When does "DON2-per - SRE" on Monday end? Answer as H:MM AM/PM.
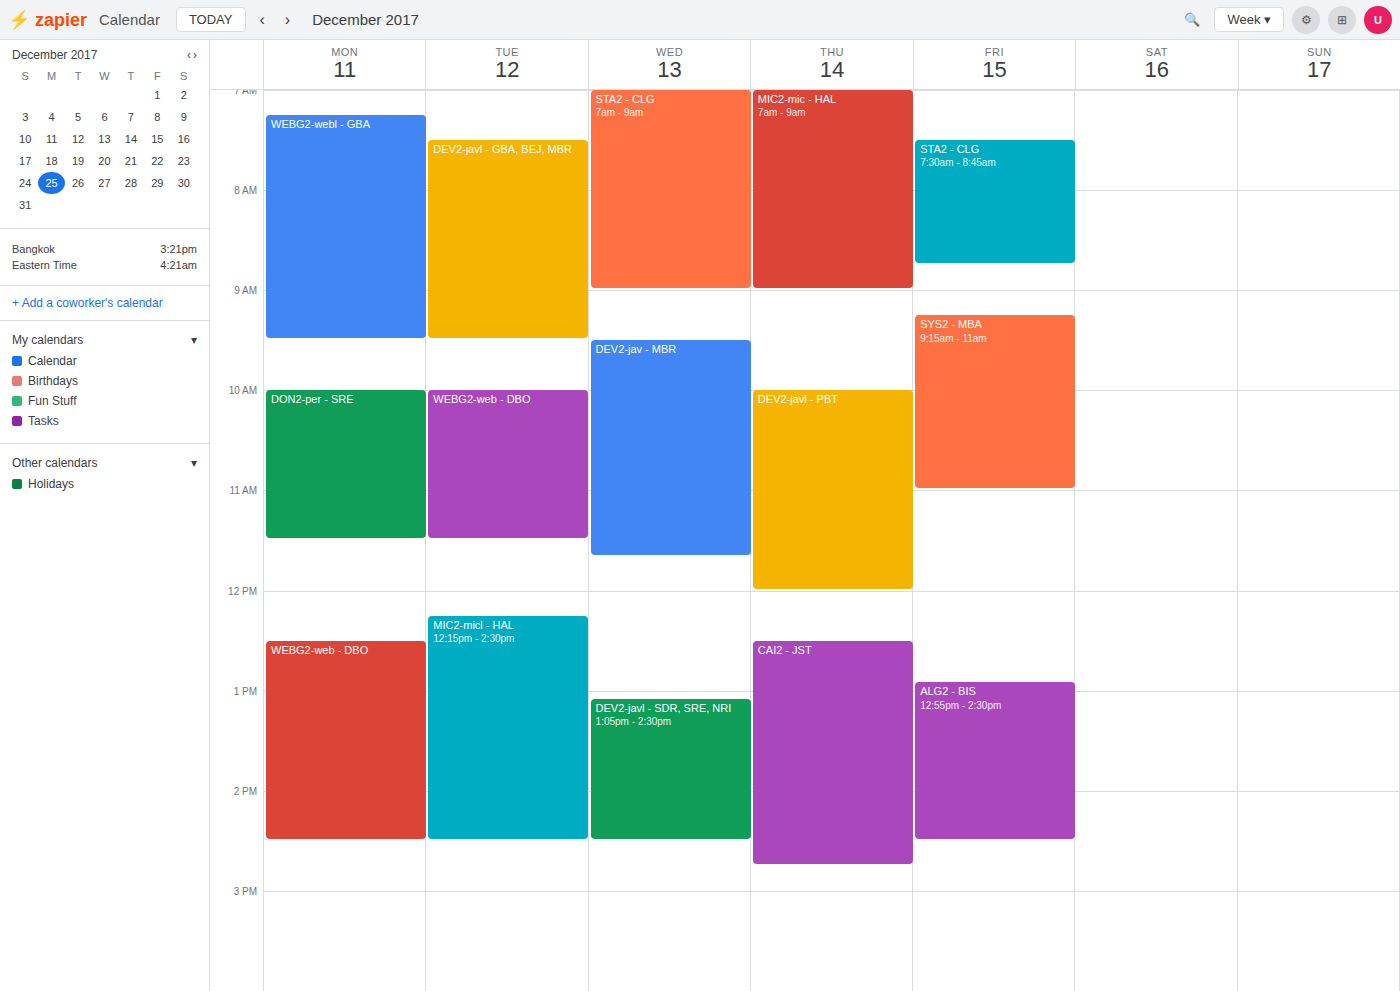
11:30 AM